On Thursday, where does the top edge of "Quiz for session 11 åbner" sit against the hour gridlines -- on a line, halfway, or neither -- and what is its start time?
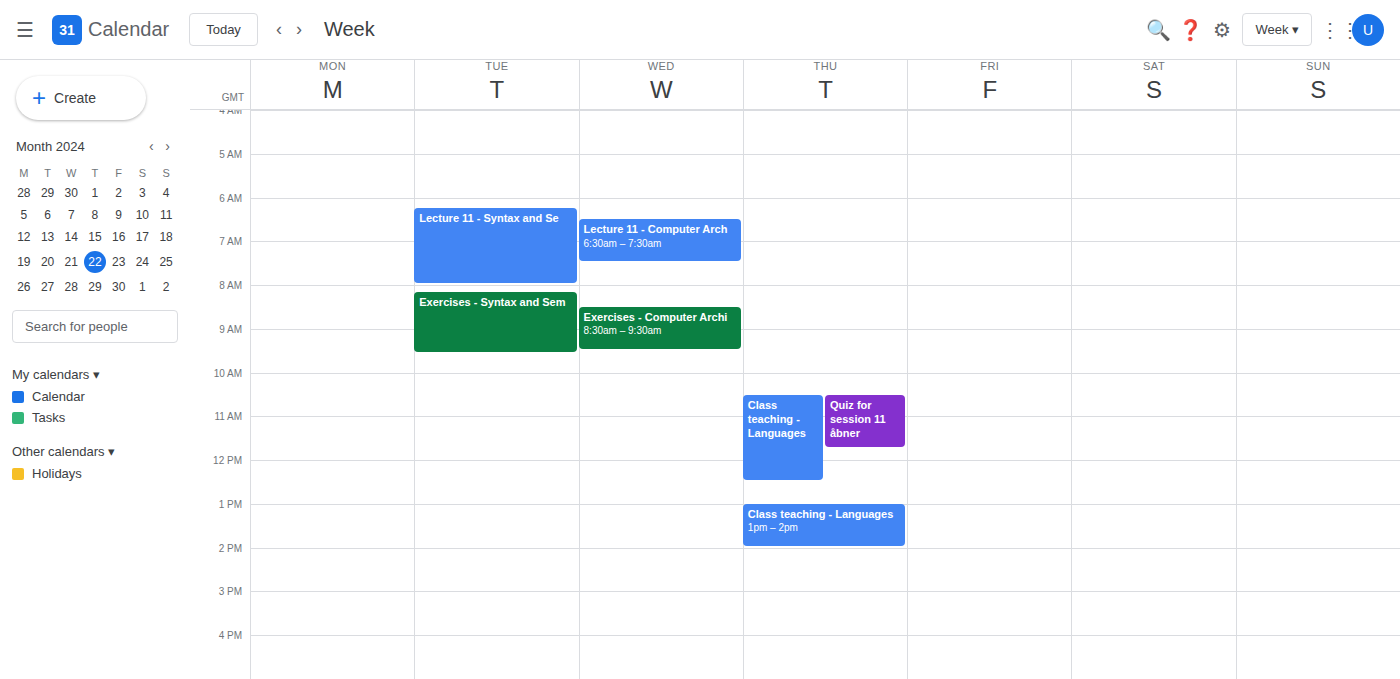
10:30 AM -- halfway between the 10 AM and 11 AM lines.